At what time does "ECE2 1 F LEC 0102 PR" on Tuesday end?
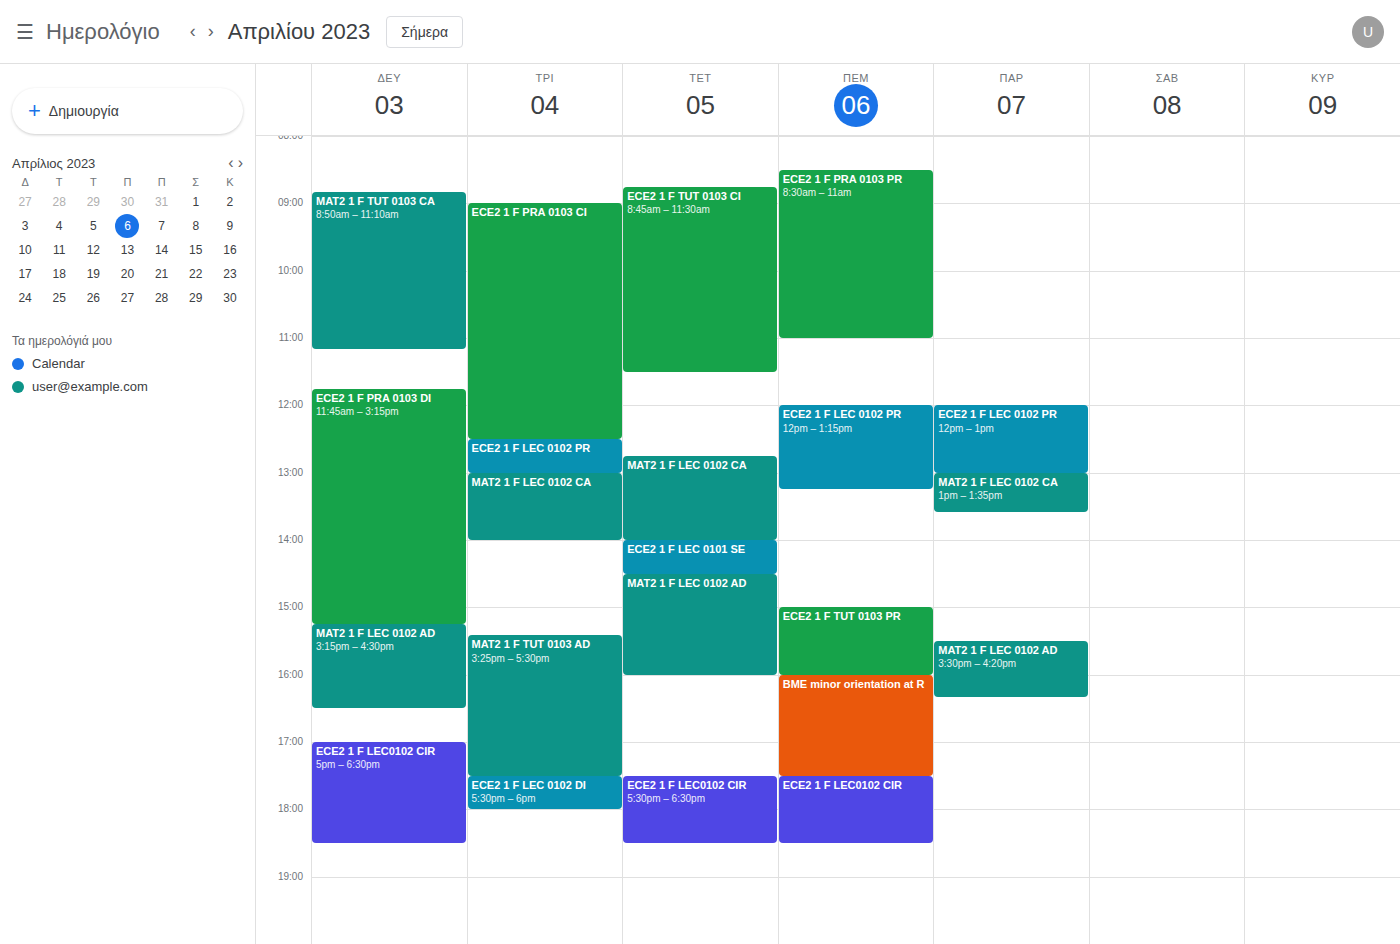
1:00 PM